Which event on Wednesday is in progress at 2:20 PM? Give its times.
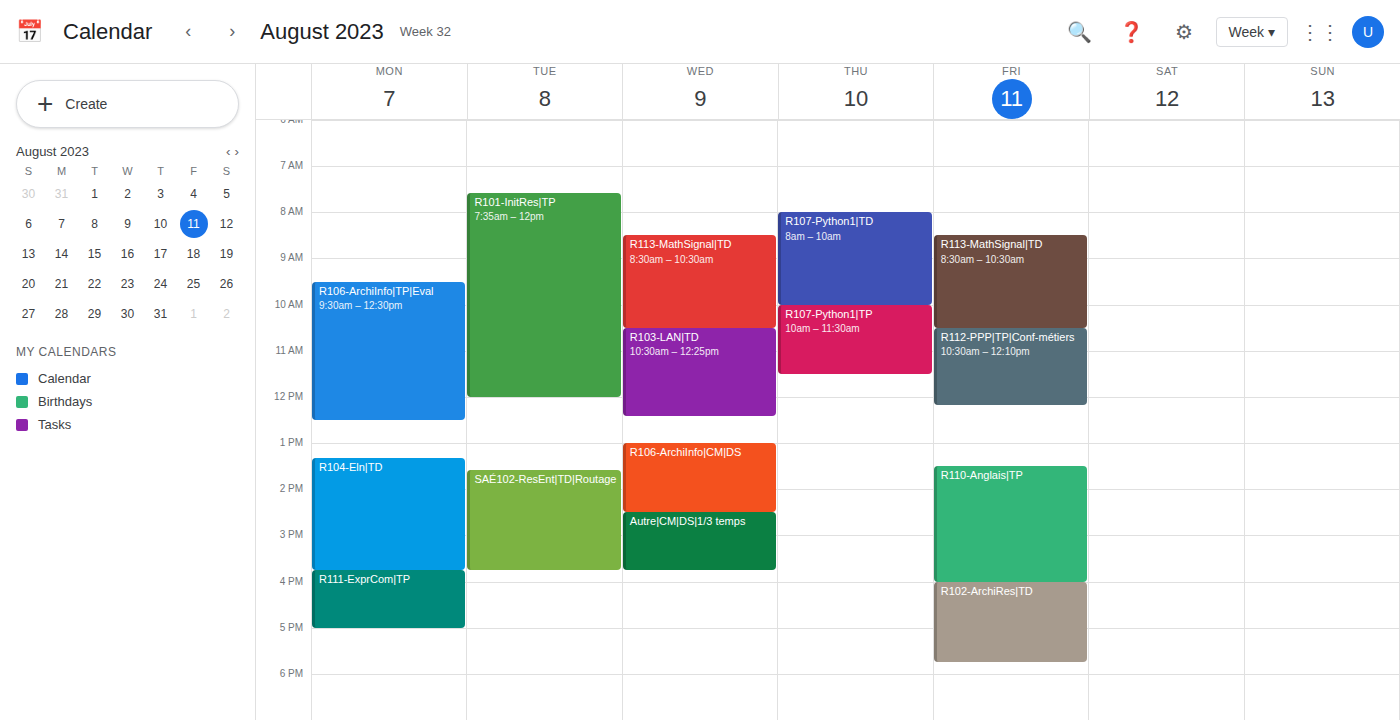
"R106-ArchiInfo|CM|DS", 1:00 PM to 2:30 PM